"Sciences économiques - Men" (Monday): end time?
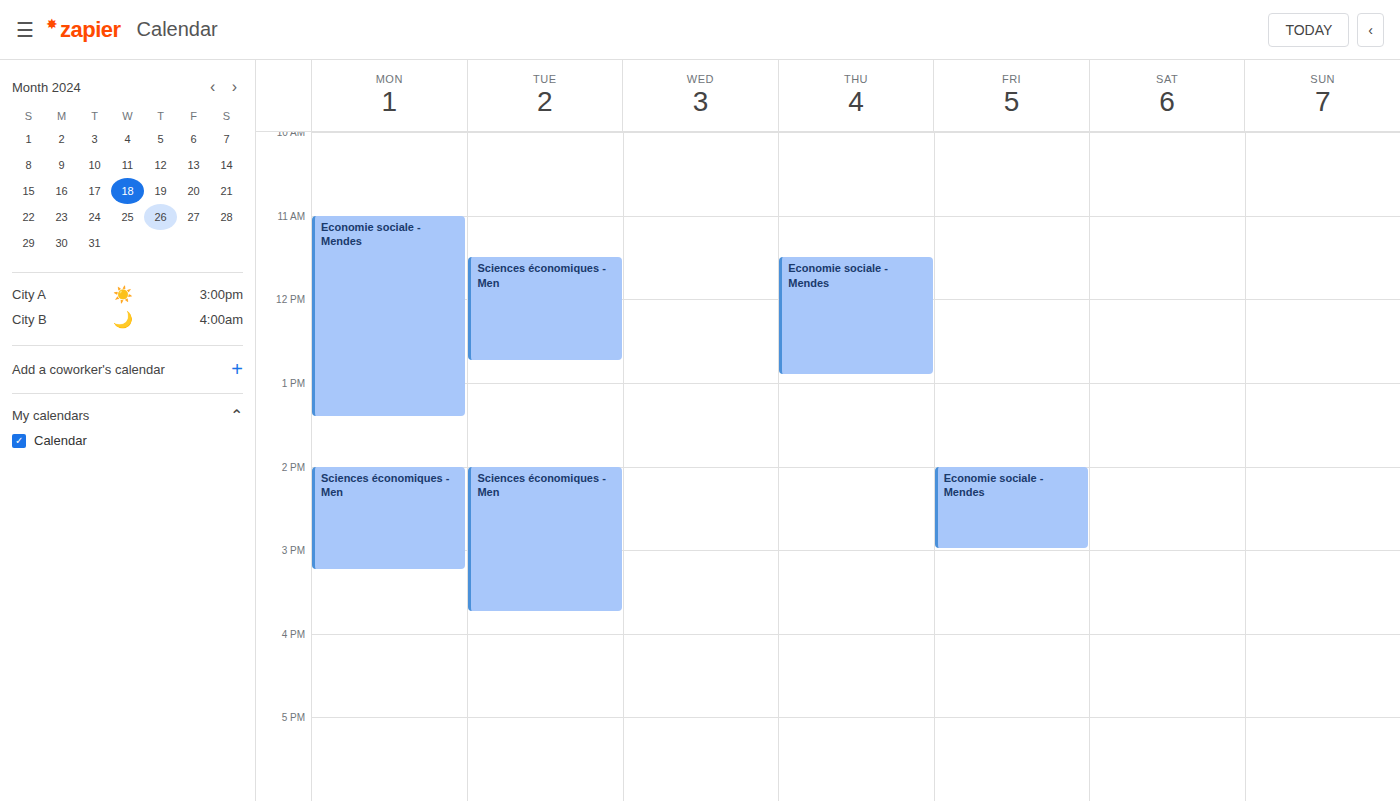
3:15 PM